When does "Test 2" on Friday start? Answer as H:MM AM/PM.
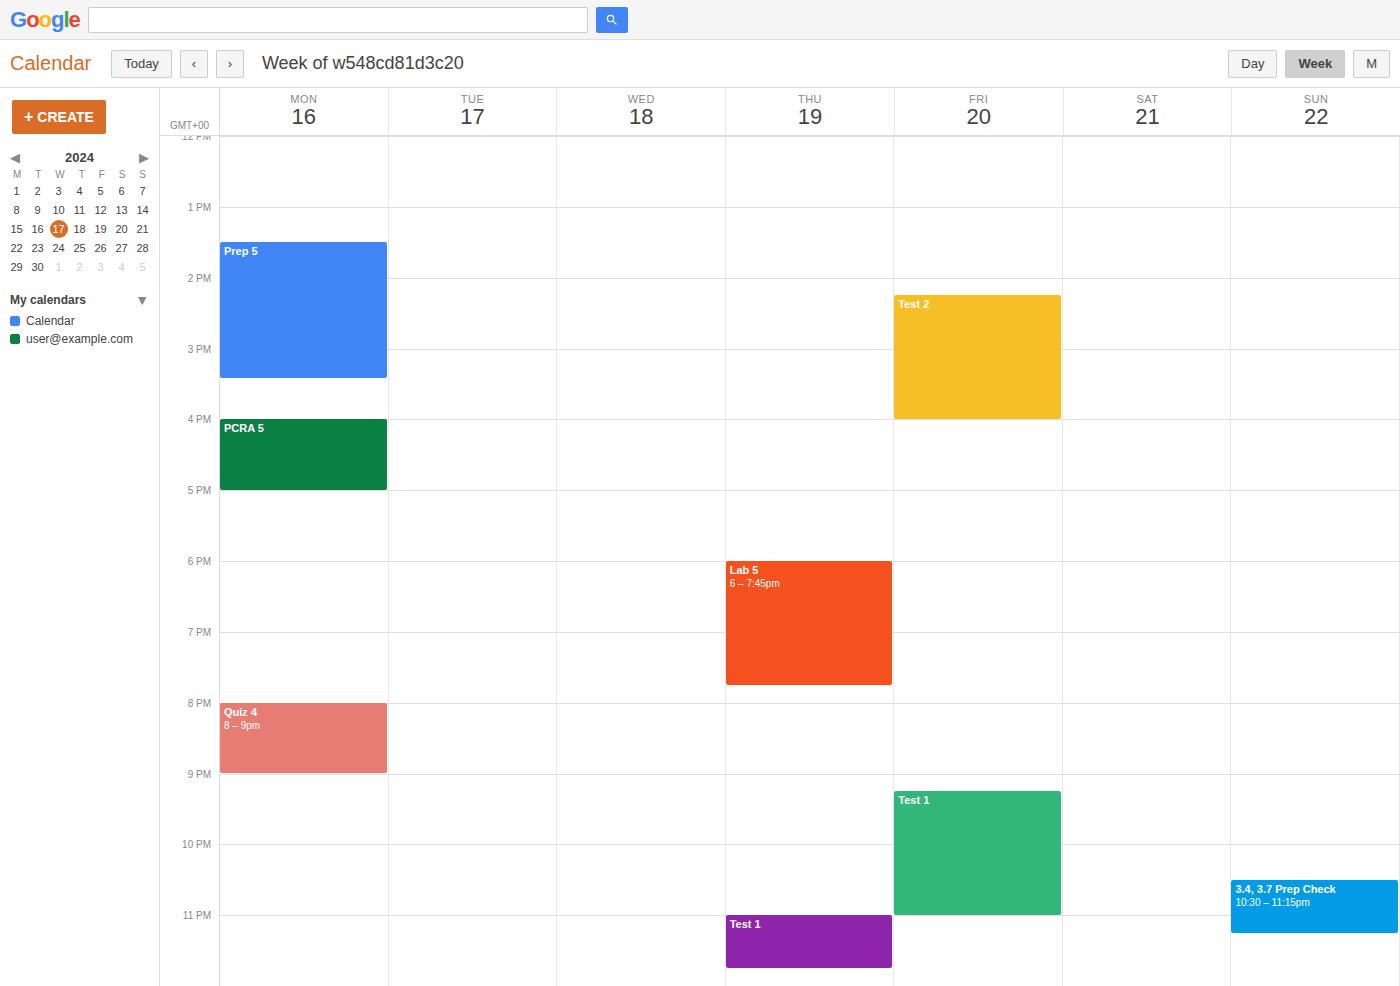
2:15 PM